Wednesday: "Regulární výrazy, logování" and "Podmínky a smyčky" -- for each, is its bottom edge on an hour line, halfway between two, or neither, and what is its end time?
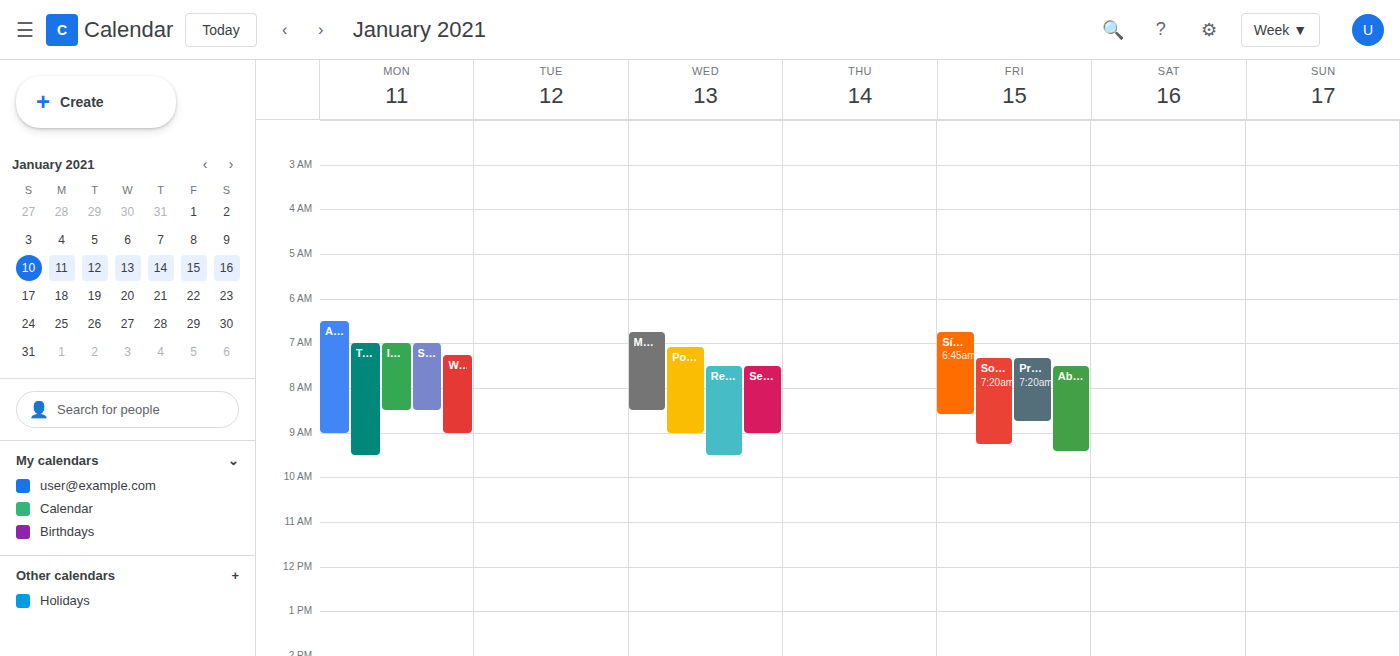
"Regulární výrazy, logování": 9:30 AM, halfway between the 9 AM and 10 AM lines. "Podmínky a smyčky": 9:00 AM, exactly on the 9 AM line.